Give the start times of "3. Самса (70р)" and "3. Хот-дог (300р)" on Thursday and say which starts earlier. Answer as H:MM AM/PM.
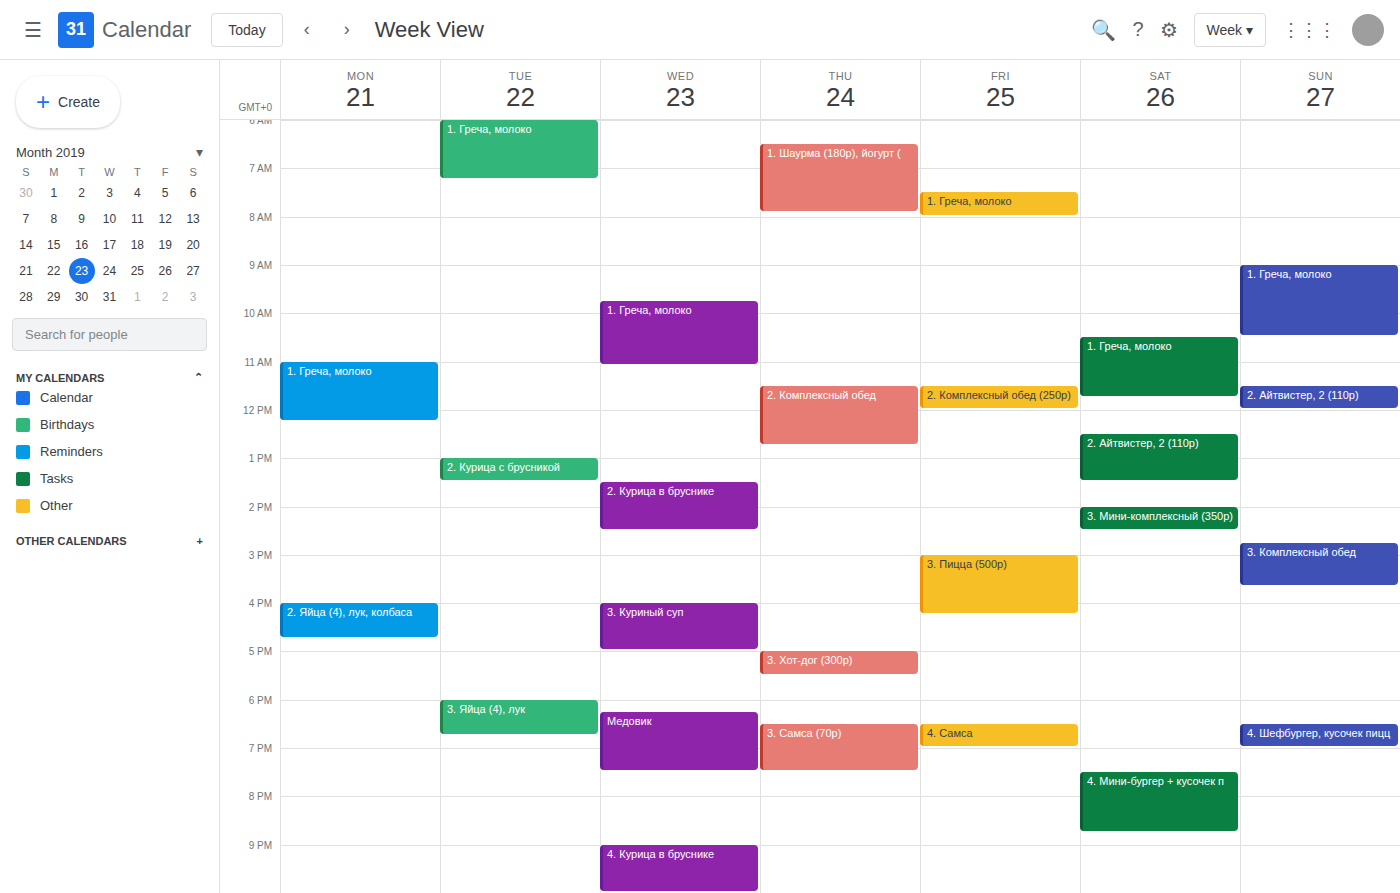
"3. Хот-дог (300р)" 5:00 PM; "3. Самса (70р)" 6:30 PM.